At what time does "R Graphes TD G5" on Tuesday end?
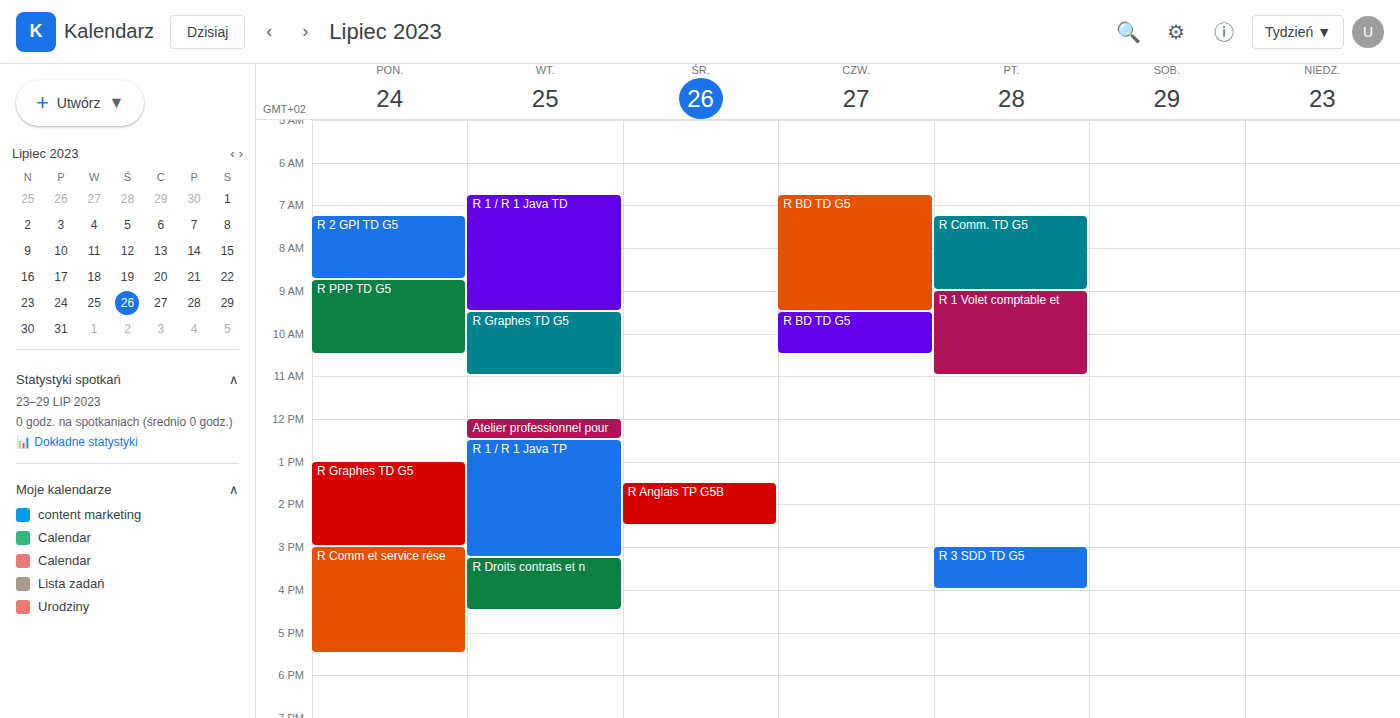
11:00 AM